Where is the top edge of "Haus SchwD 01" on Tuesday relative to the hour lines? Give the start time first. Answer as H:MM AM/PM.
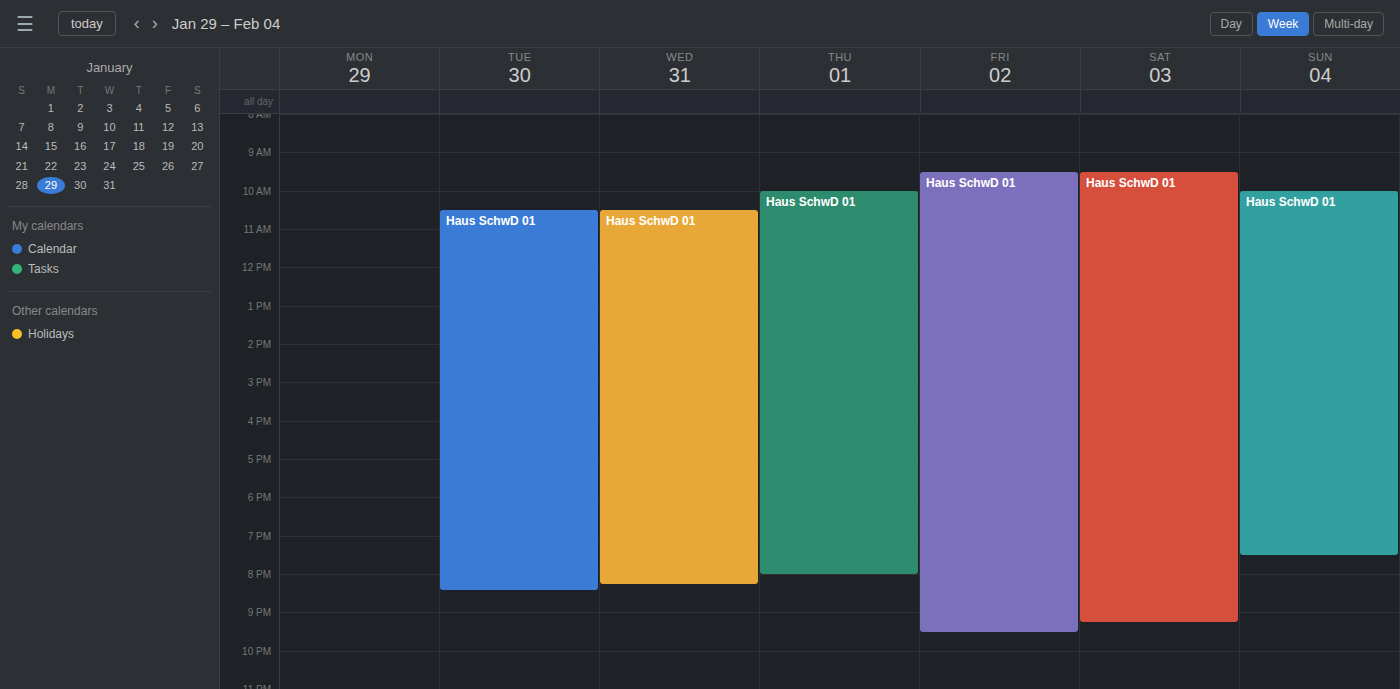
10:30 AM -- halfway between the 10 AM and 11 AM lines.